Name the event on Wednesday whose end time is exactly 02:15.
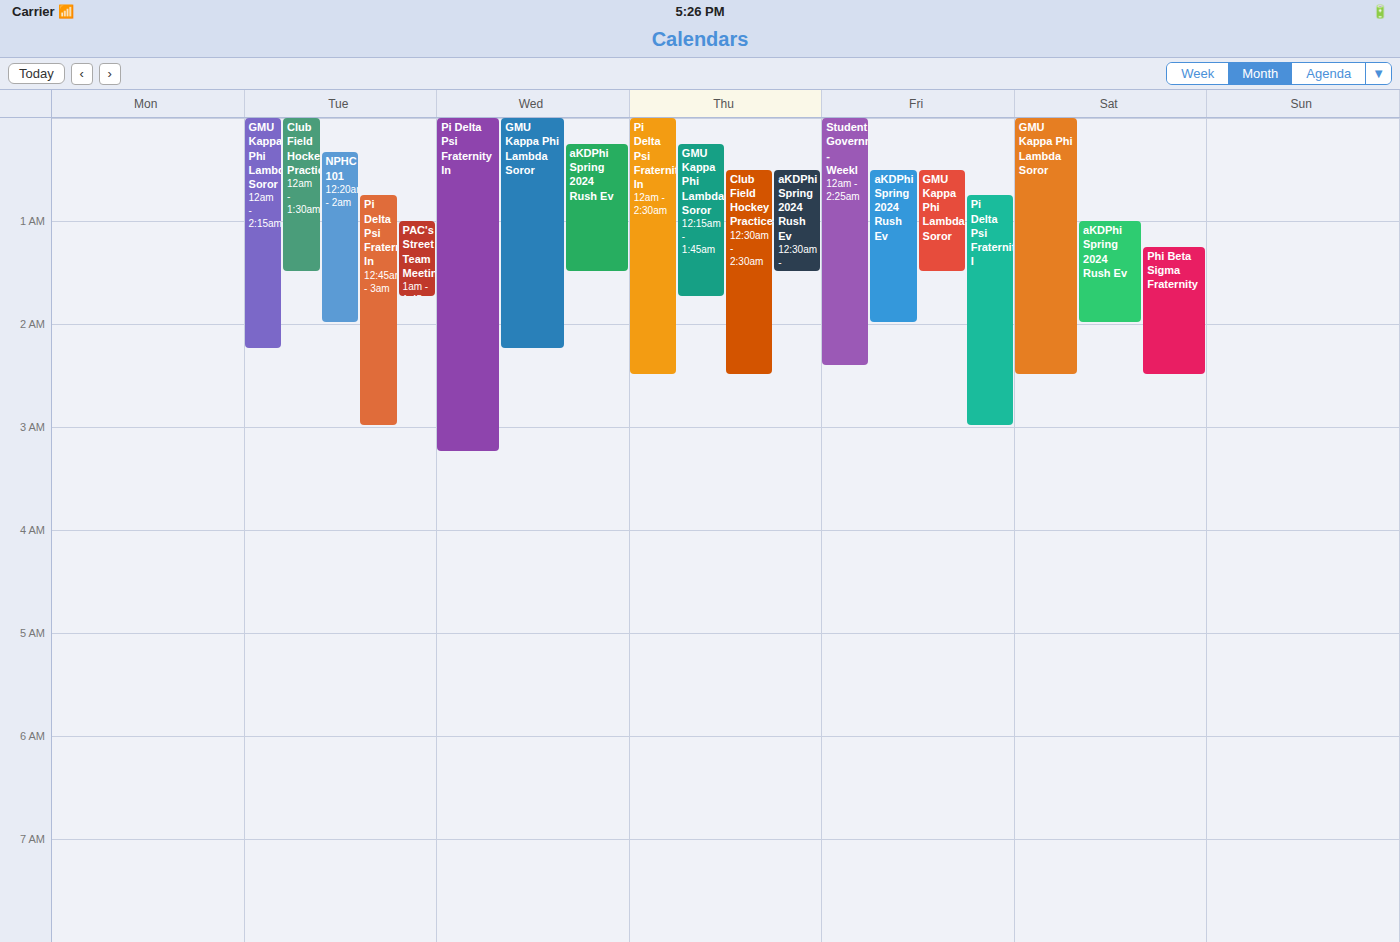
"GMU Kappa Phi Lambda Soror"